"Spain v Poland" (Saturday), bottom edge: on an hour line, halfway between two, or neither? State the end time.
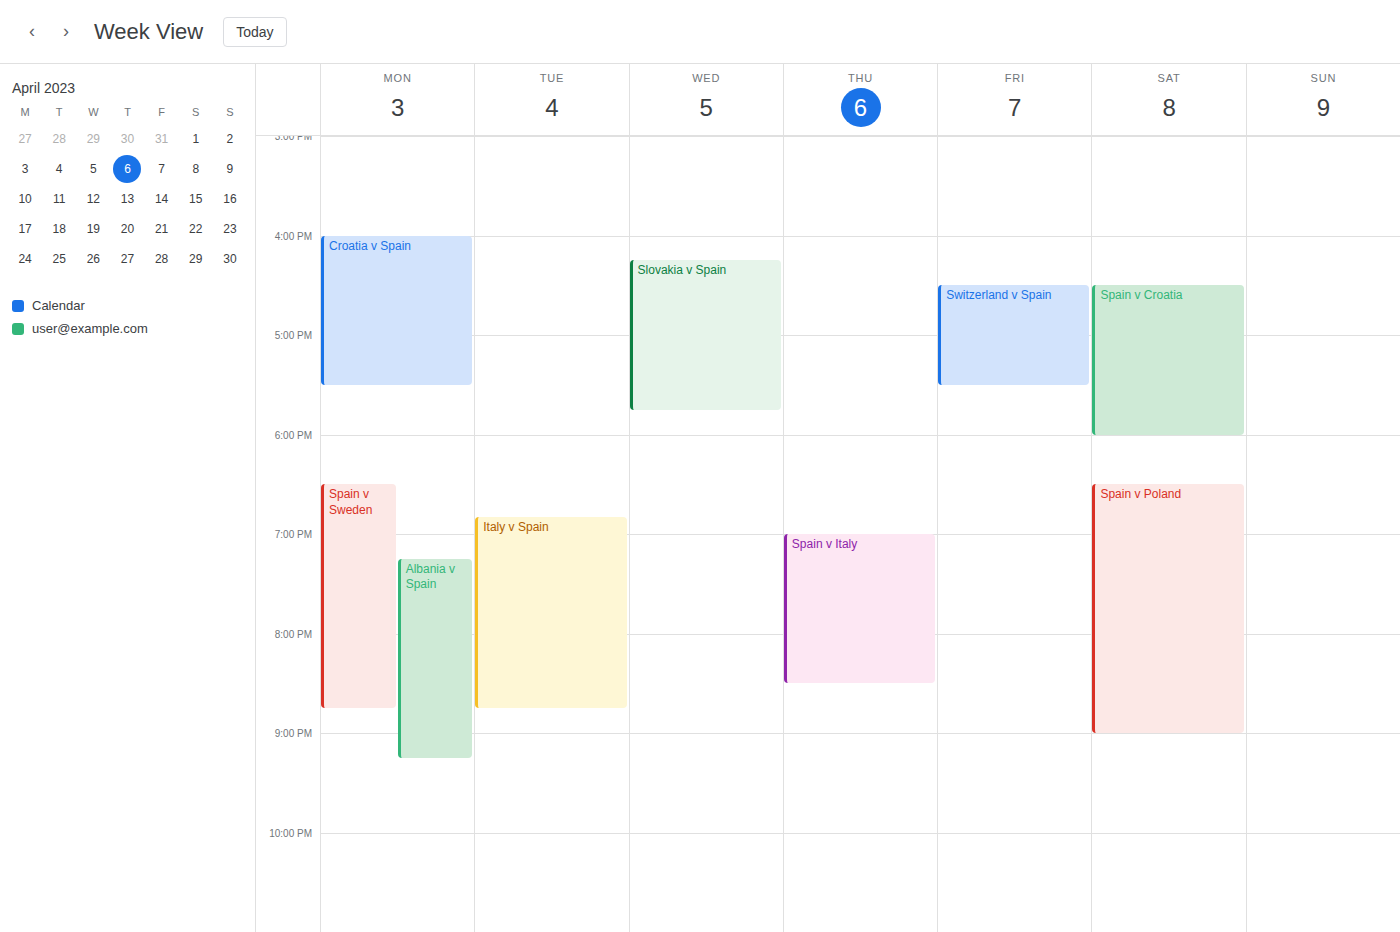
9:00 PM -- exactly on the 9 PM line.